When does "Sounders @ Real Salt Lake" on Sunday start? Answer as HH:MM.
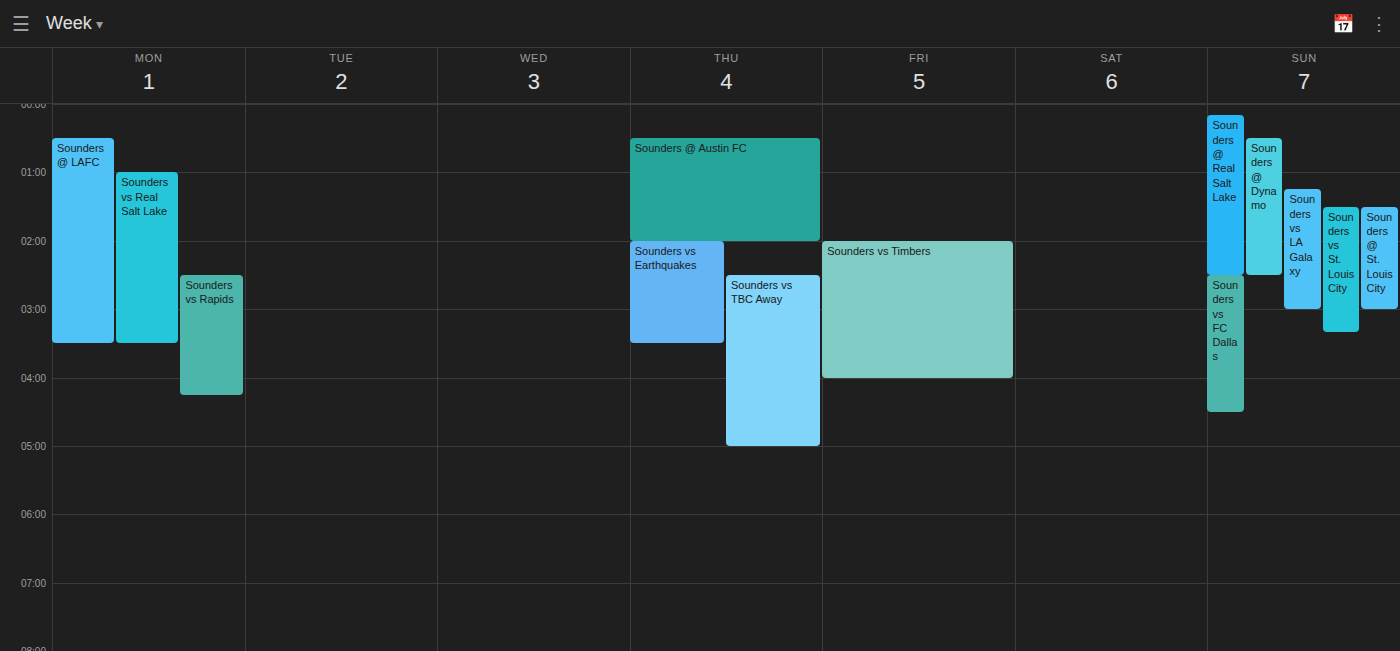
00:10